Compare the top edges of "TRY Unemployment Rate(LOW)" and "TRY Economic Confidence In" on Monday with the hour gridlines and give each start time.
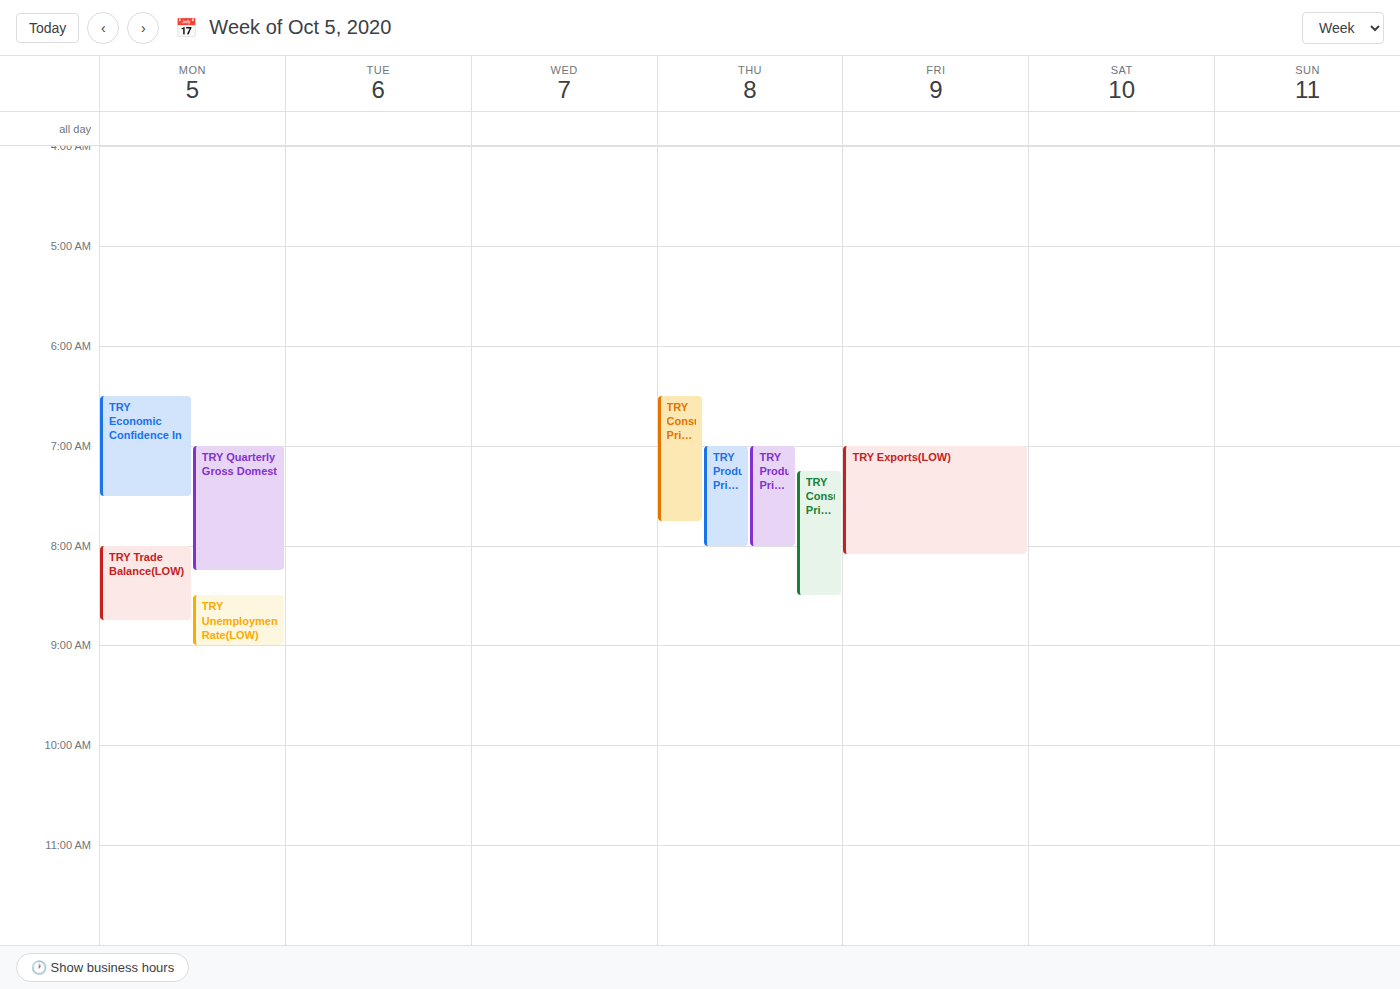
"TRY Unemployment Rate(LOW)": 8:30 AM, halfway between the 8 AM and 9 AM lines. "TRY Economic Confidence In": 6:30 AM, halfway between the 6 AM and 7 AM lines.